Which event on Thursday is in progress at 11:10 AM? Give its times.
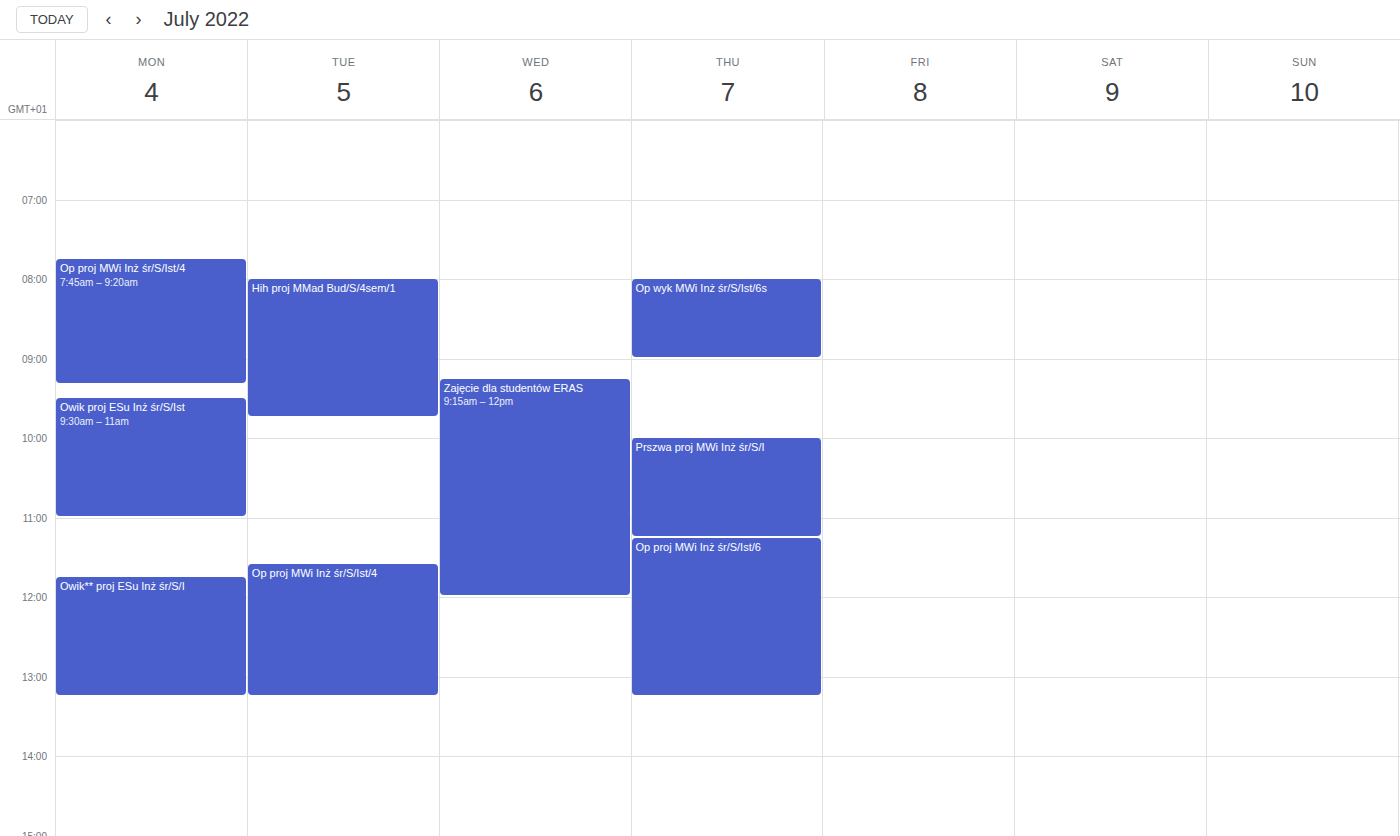
"Prszwa proj MWi Inż śr/S/I", 10:00 AM to 11:15 AM